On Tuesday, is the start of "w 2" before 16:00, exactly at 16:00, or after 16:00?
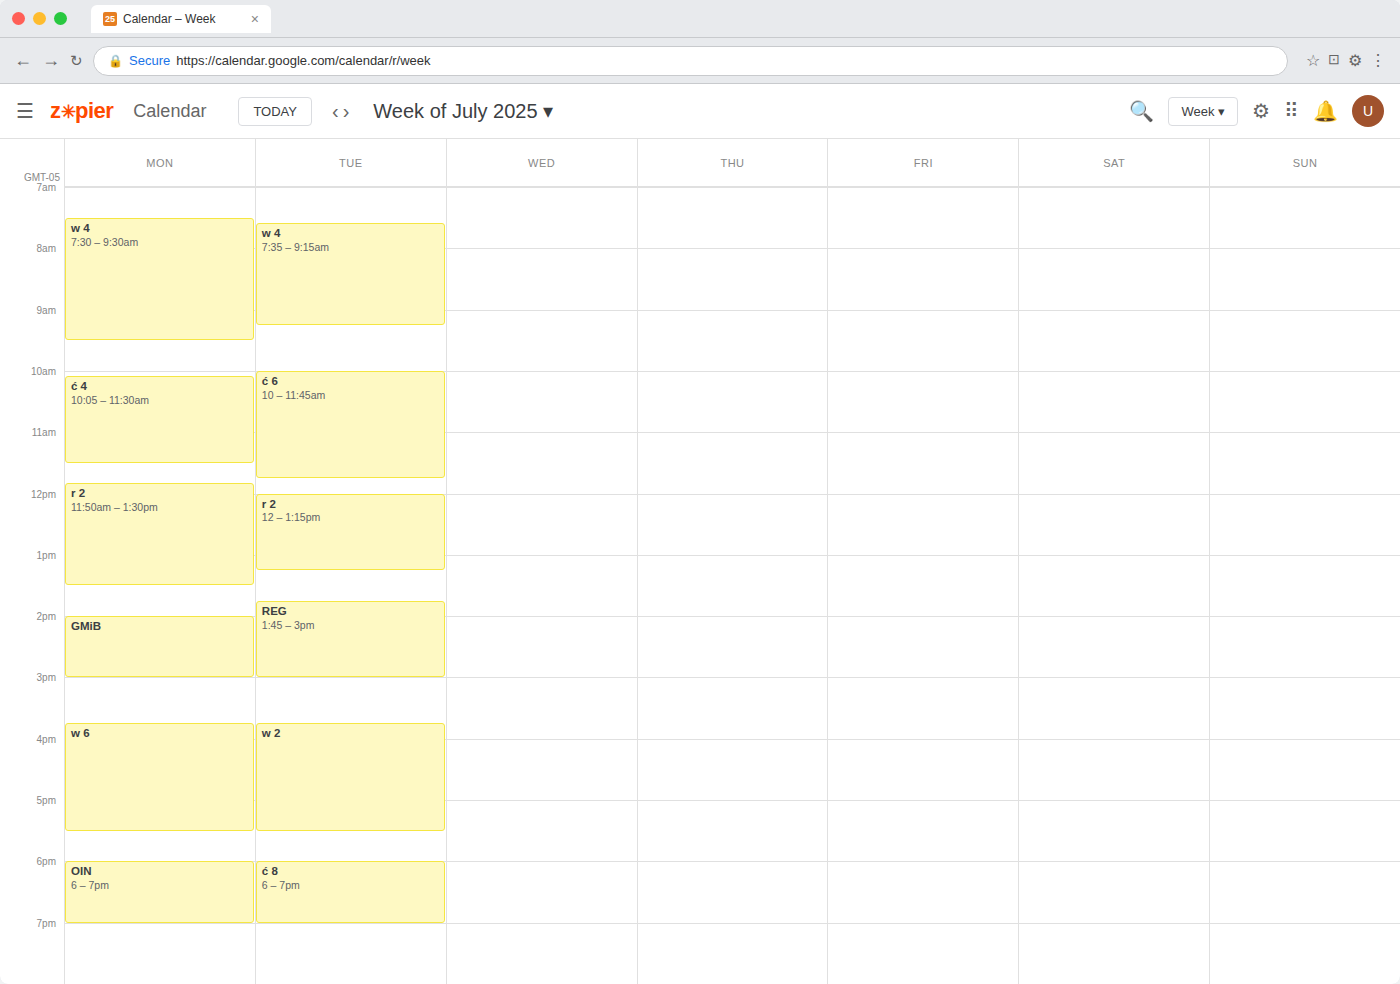
15:45 -- before 16:00, 15 minutes above the 16:00 line.